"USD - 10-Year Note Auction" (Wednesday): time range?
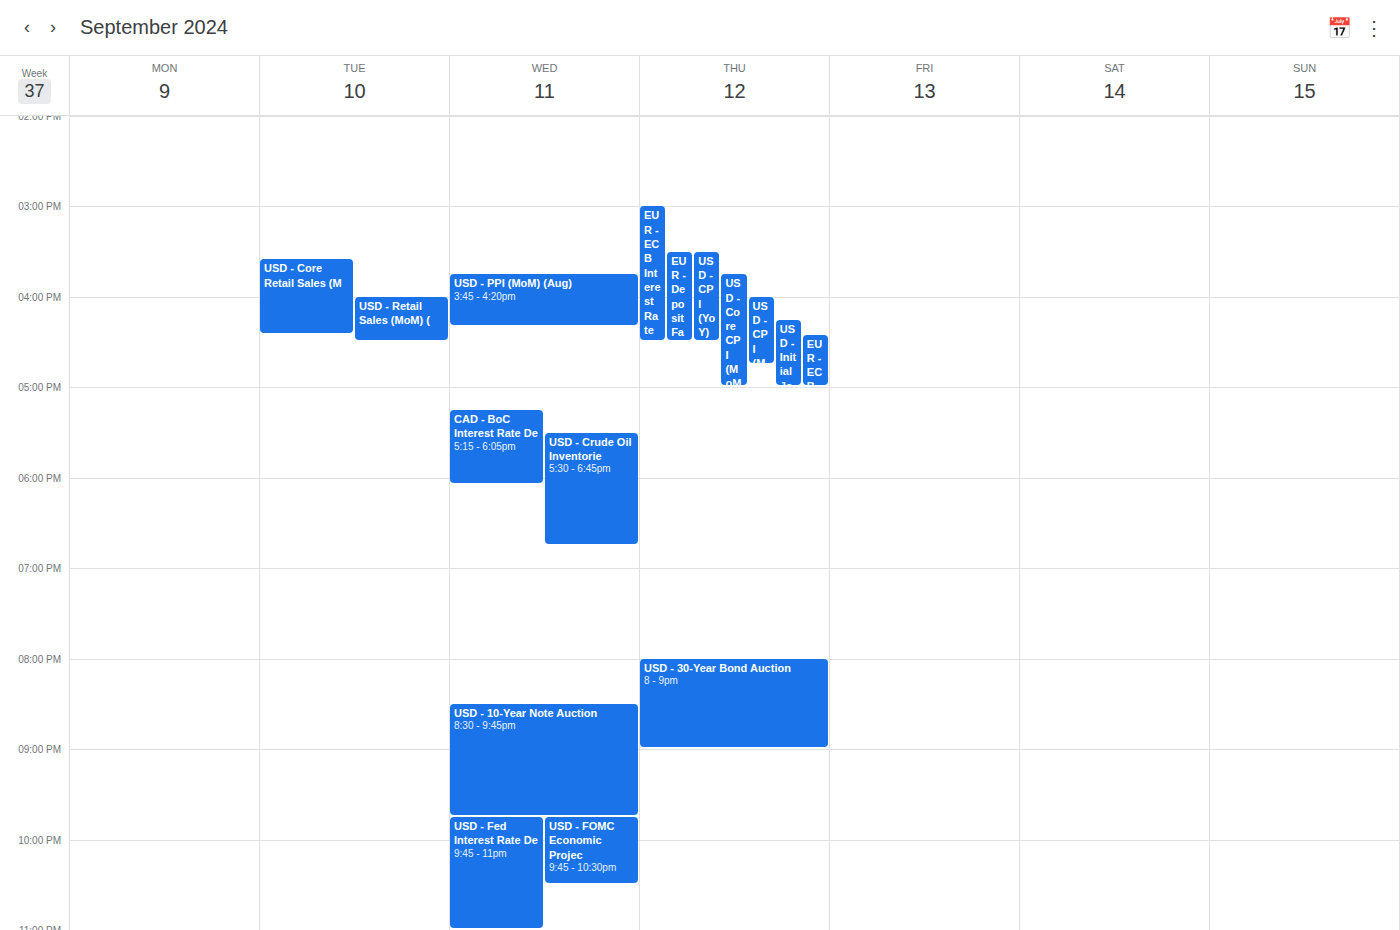
8:30 PM to 9:45 PM